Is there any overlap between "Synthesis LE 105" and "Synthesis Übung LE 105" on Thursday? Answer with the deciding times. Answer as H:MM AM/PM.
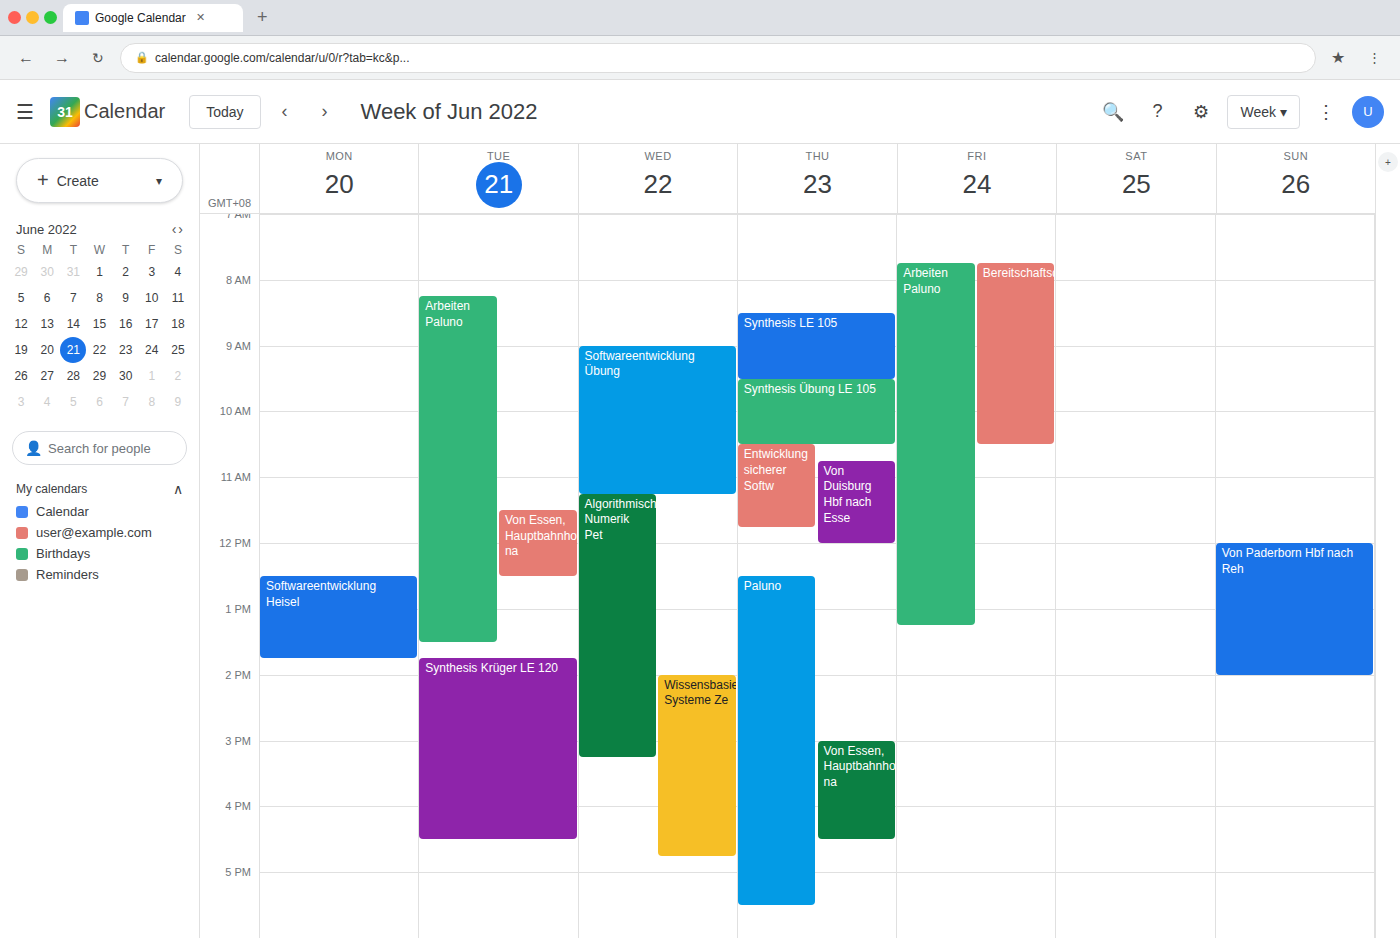
"Synthesis LE 105" ends at 9:30 AM, exactly when "Synthesis Übung LE 105" starts -- they touch but do not overlap.